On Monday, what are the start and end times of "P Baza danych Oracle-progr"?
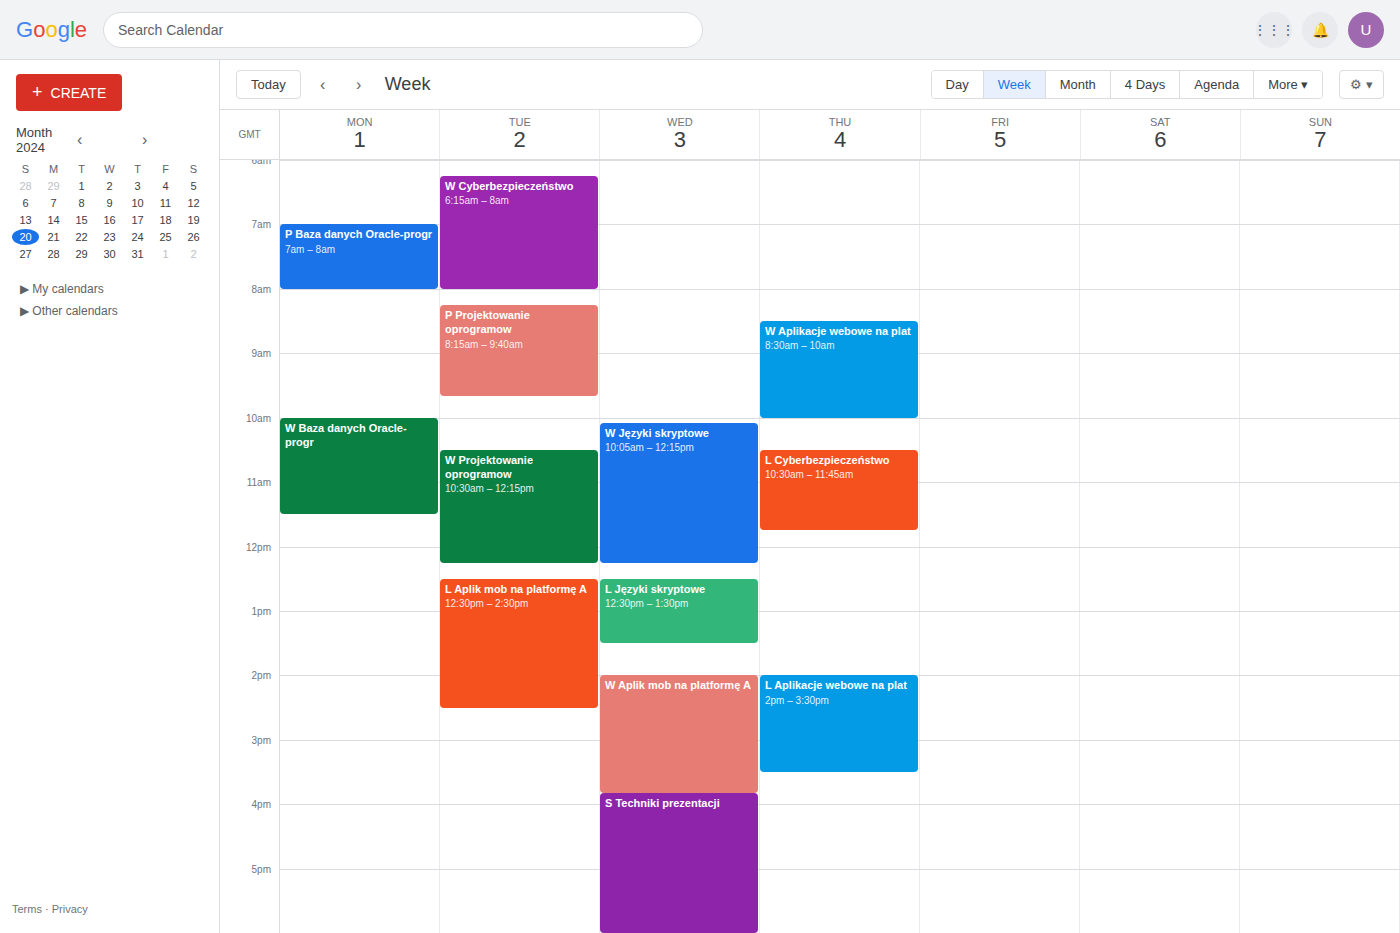
7:00 AM to 8:00 AM